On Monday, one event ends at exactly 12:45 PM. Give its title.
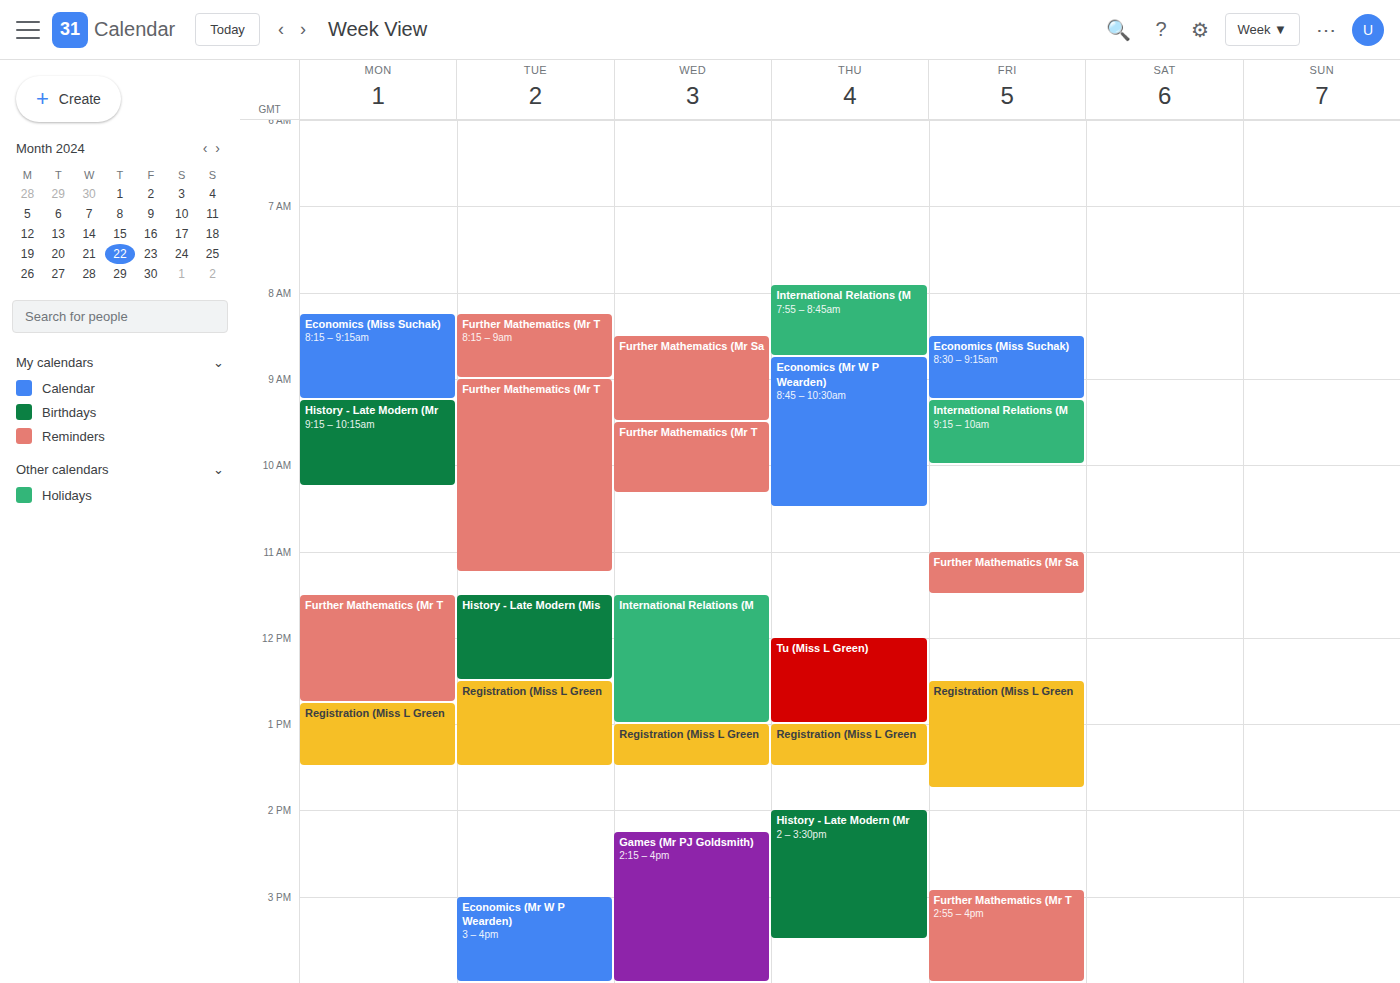
"Further Mathematics (Mr T"